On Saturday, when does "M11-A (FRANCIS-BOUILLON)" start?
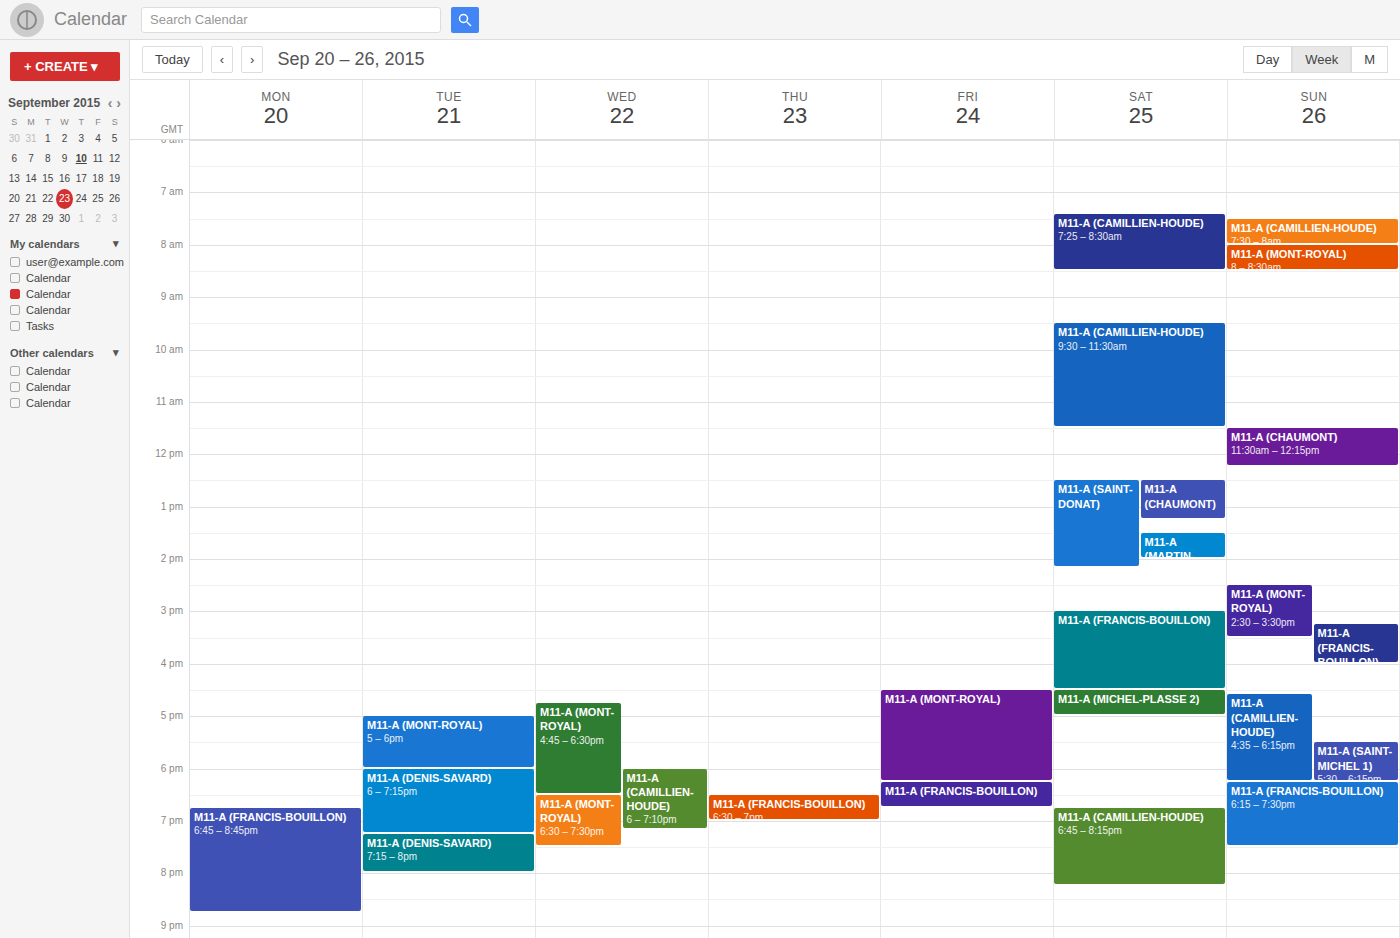
3:00 PM